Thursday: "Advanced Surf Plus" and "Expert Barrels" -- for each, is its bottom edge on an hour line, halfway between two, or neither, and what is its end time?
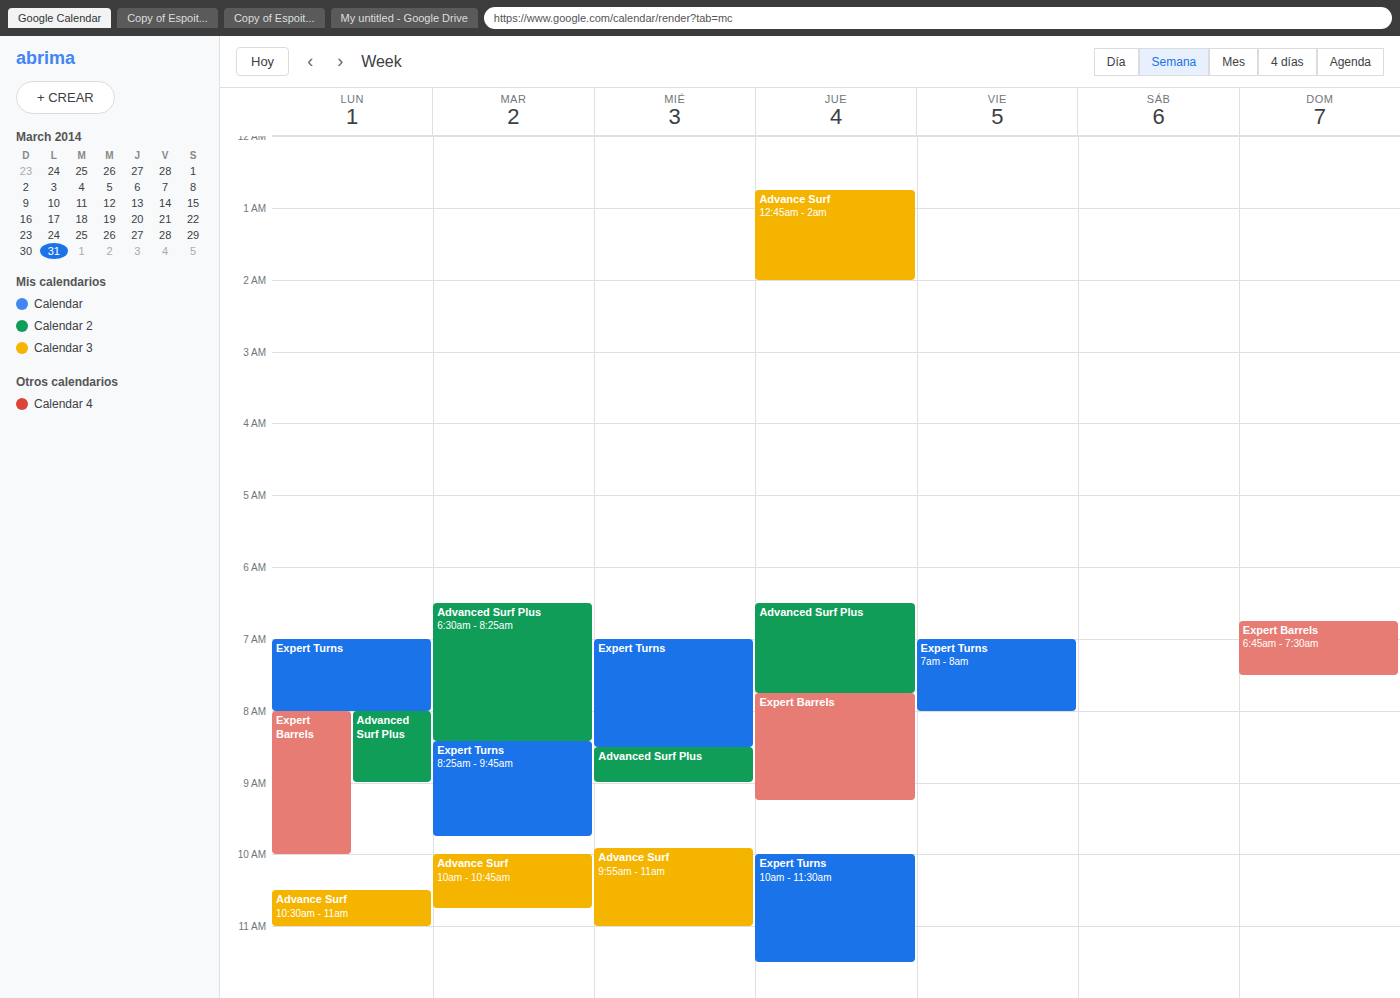
"Advanced Surf Plus": 7:45 AM, neither: three quarters of the way from the 7 AM line to the 8 AM line. "Expert Barrels": 9:15 AM, neither: a quarter of the way from the 9 AM line to the 10 AM line.